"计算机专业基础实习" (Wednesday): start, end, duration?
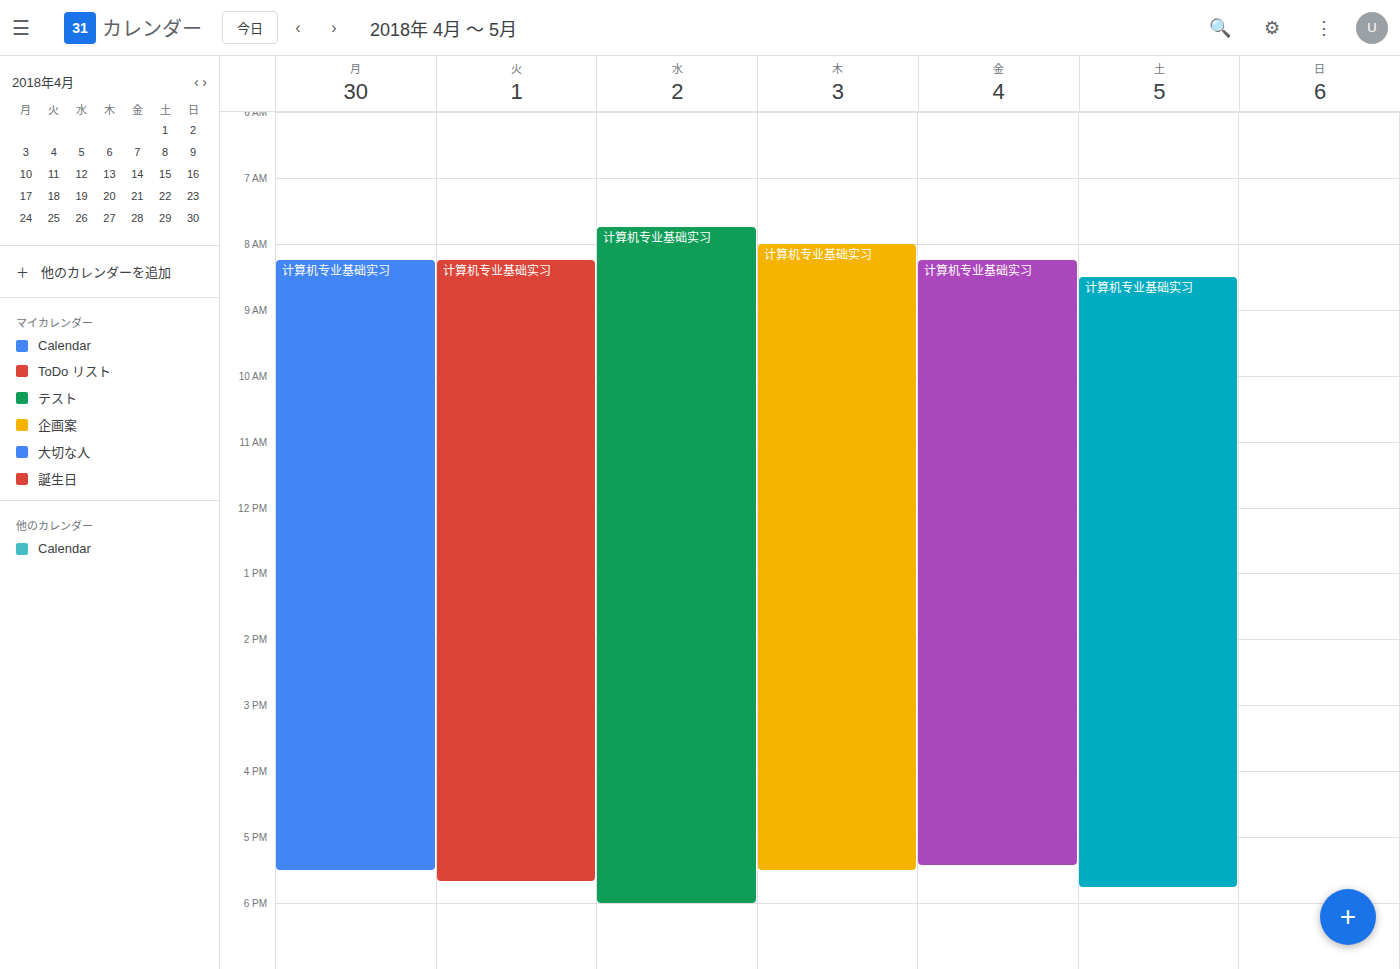
7:45 AM to 6:00 PM, 10 hours 15 minutes